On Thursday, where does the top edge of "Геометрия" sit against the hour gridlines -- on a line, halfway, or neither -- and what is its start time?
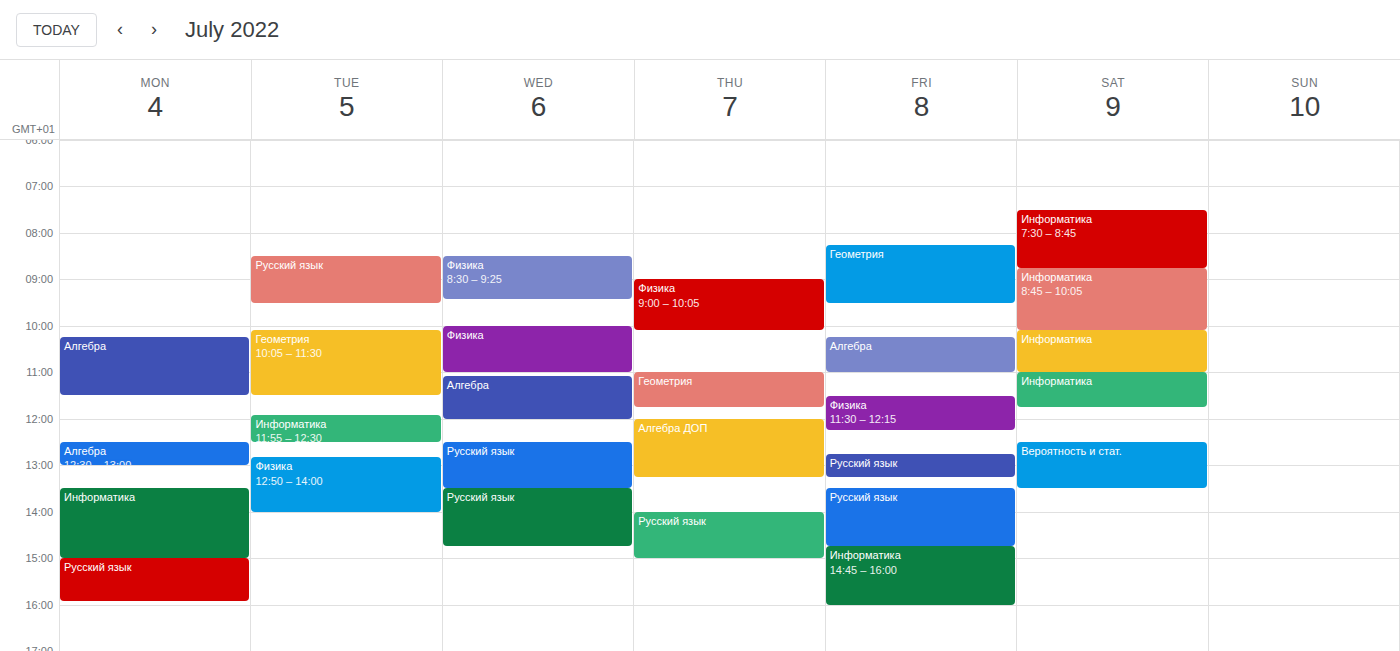
11:00 AM -- exactly on the 11 AM line.